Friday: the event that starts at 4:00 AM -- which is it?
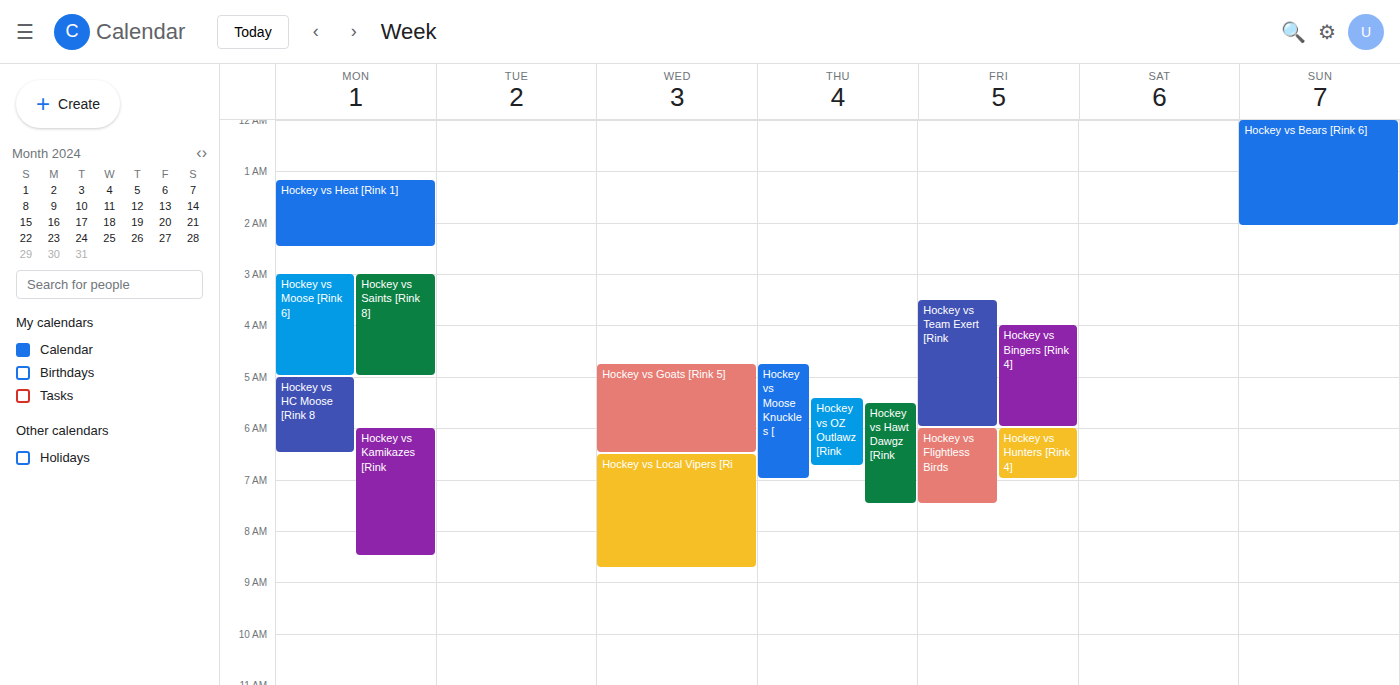
"Hockey vs Bingers [Rink 4]"